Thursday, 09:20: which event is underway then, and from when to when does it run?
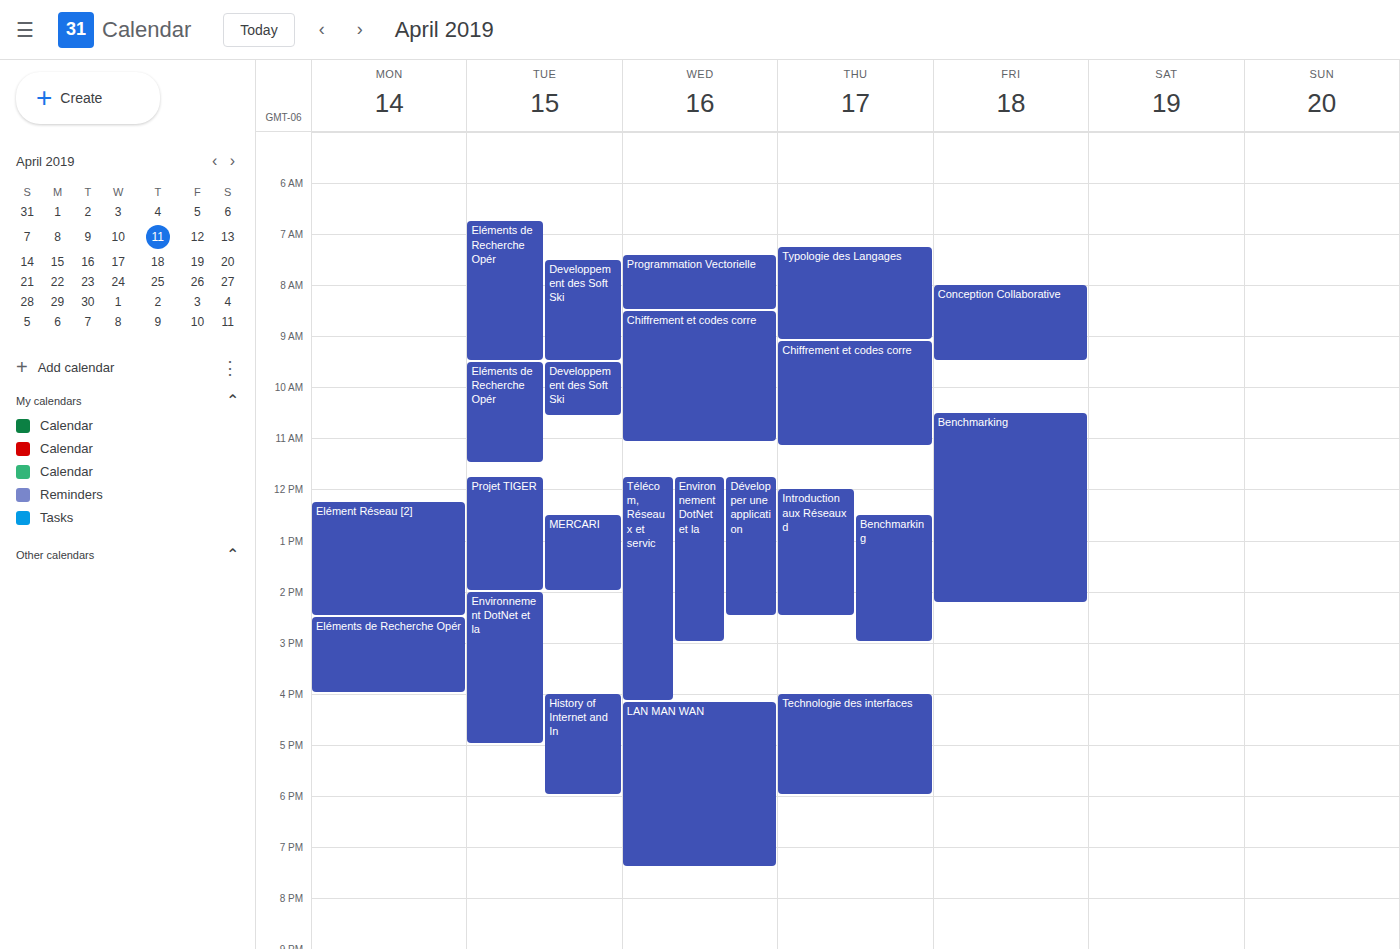
"Chiffrement et codes corre", 09:05 to 11:10